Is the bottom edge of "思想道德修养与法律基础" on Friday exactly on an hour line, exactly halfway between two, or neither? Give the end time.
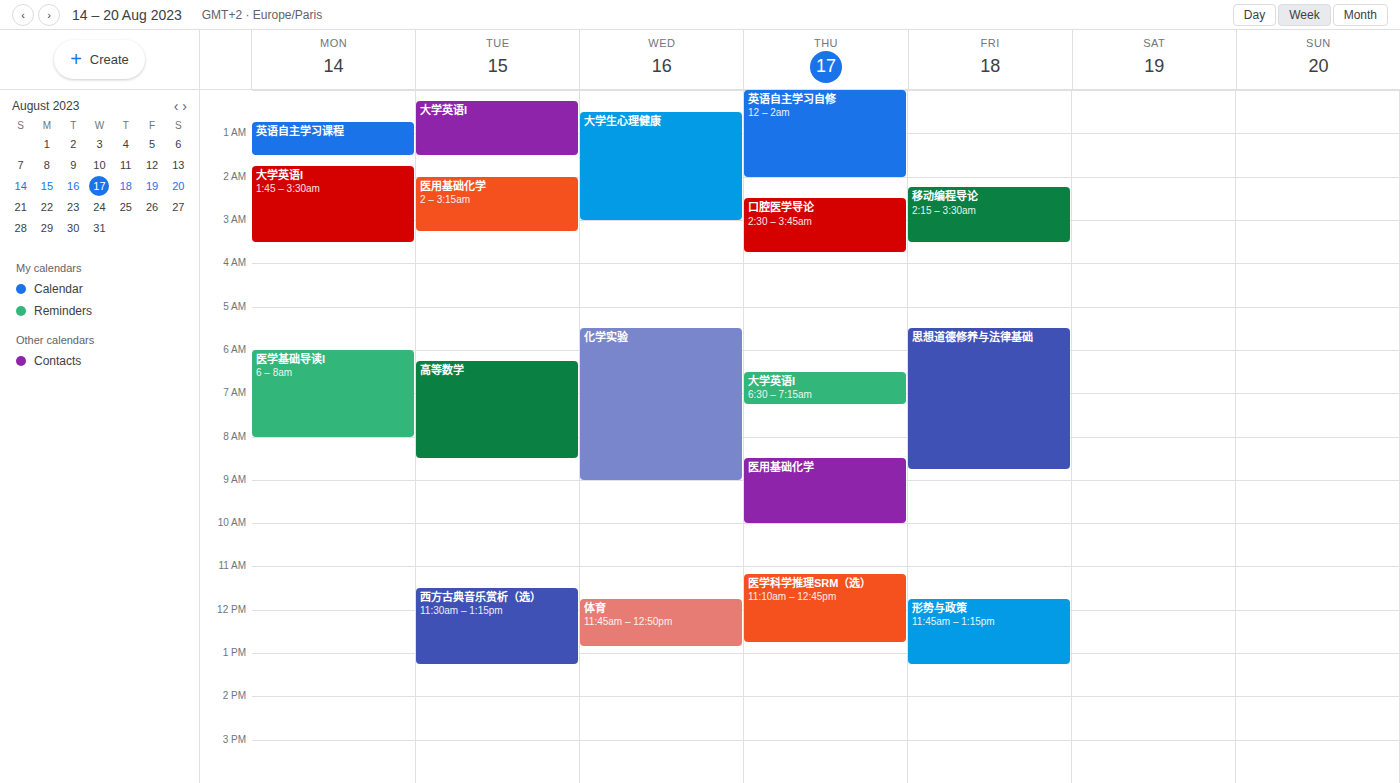
08:45 -- neither: three quarters of the way from the 08:00 line to the 09:00 line.